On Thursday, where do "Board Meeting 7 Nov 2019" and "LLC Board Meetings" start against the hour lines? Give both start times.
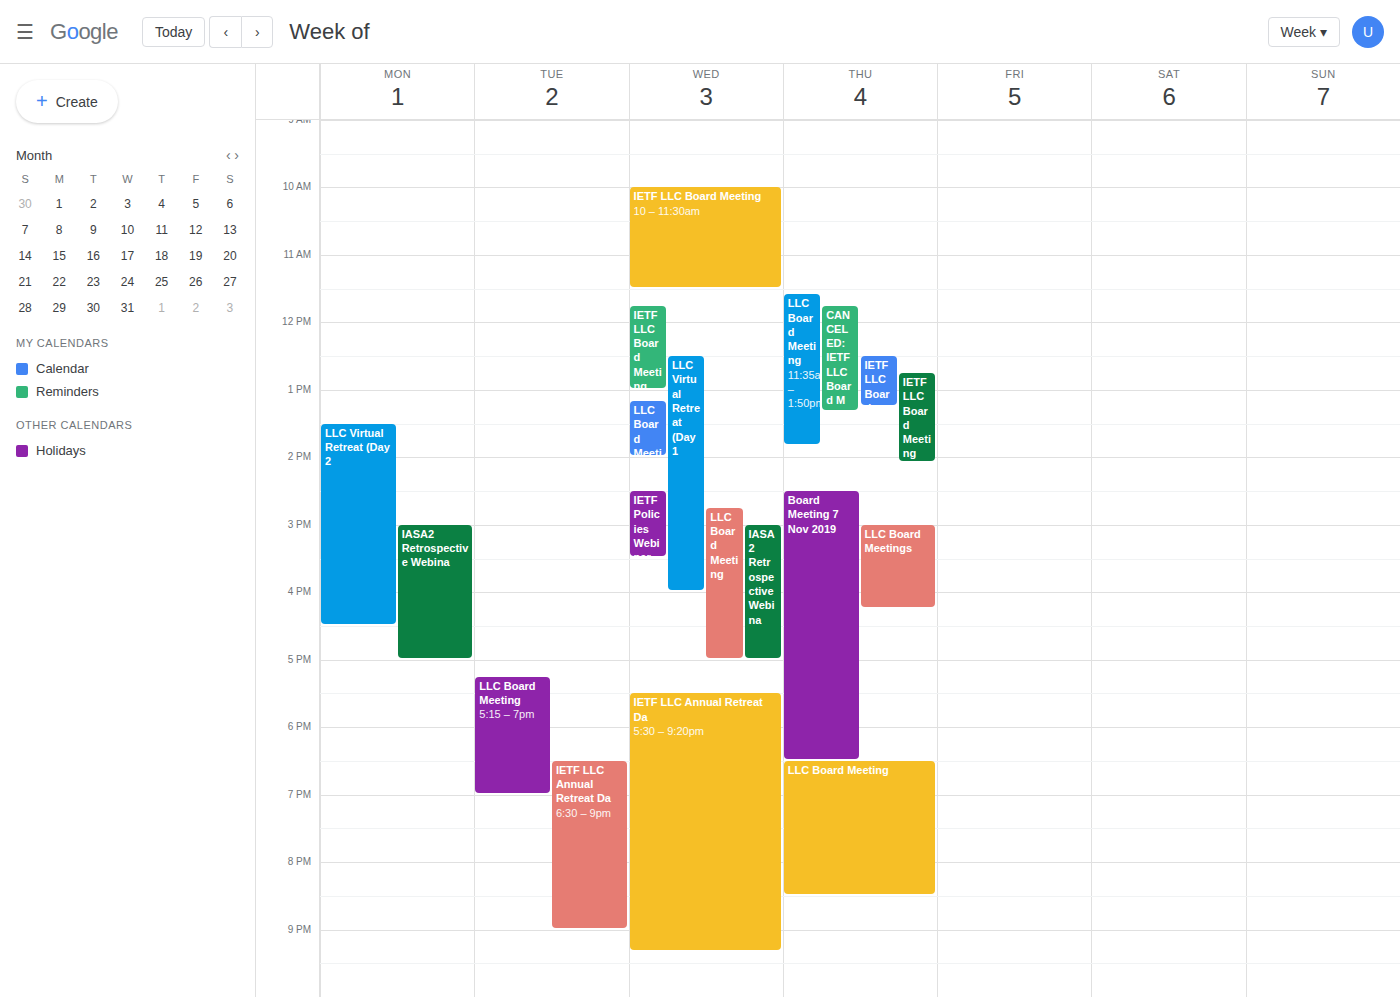
"Board Meeting 7 Nov 2019": 2:30 PM, halfway between the 2 PM and 3 PM lines. "LLC Board Meetings": 3:00 PM, exactly on the 3 PM line.